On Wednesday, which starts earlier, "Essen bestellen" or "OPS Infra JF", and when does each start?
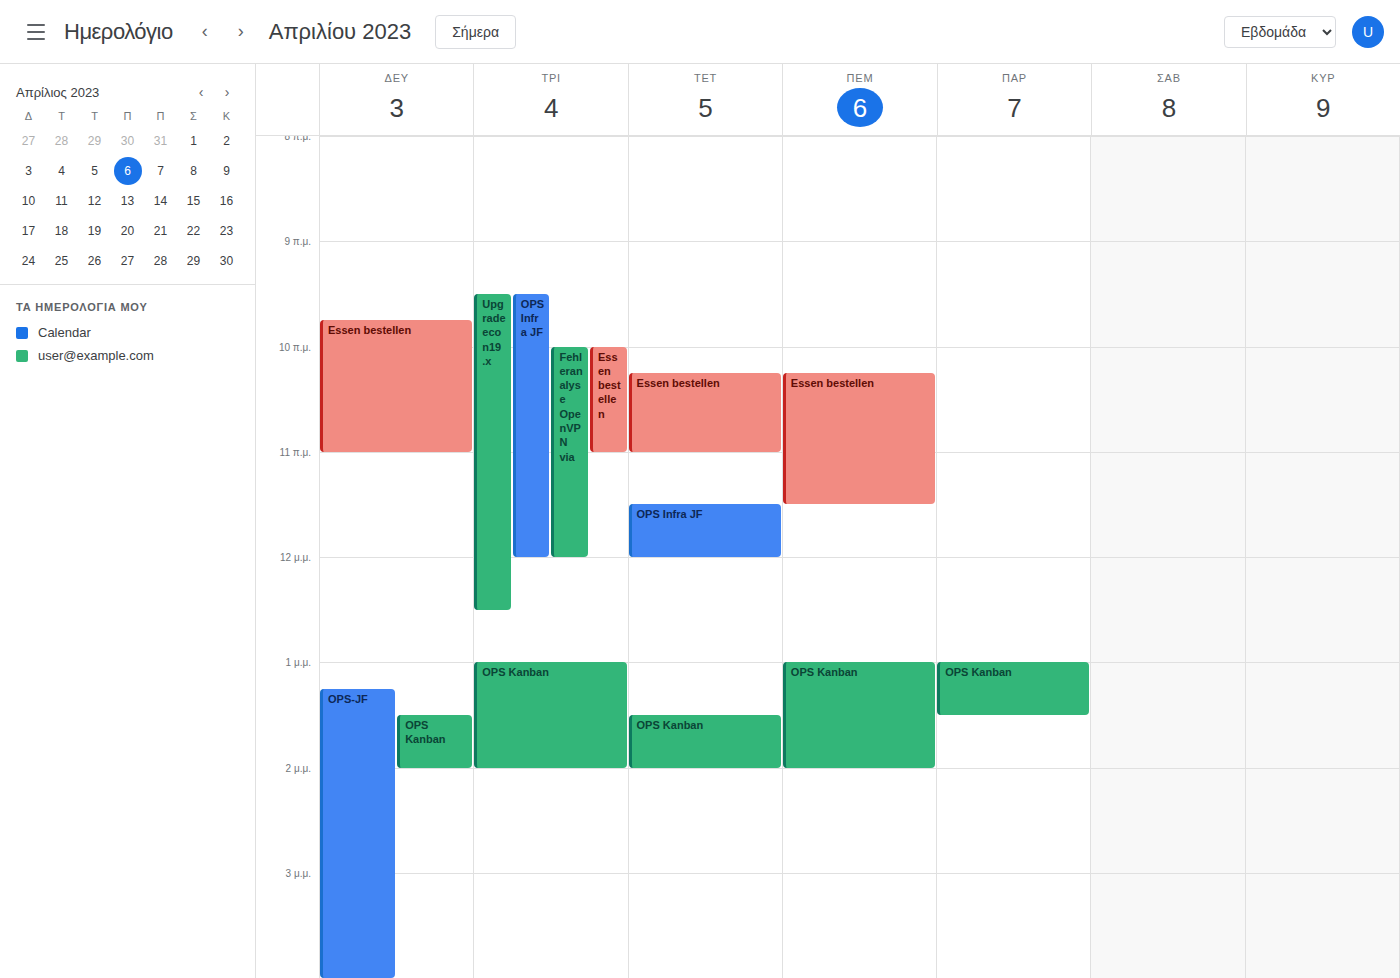
"Essen bestellen" 10:15 AM; "OPS Infra JF" 11:30 AM.